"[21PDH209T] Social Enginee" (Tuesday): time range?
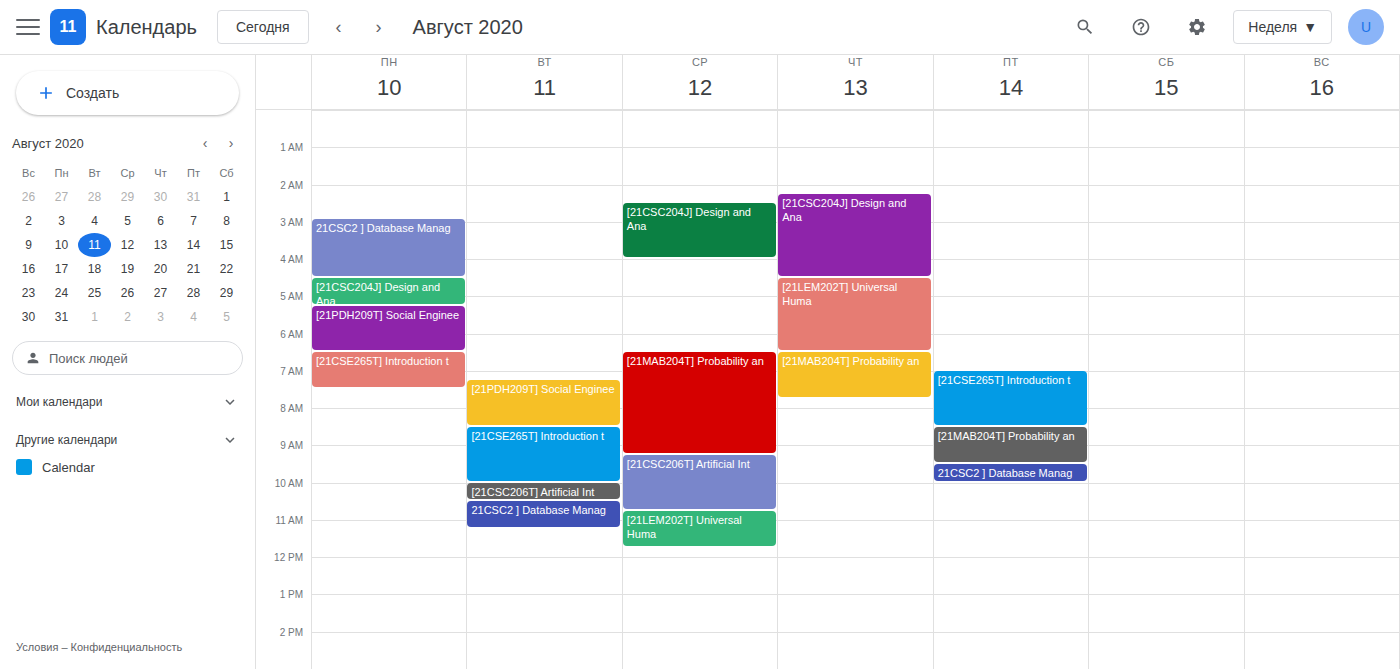
7:15 AM to 8:30 AM